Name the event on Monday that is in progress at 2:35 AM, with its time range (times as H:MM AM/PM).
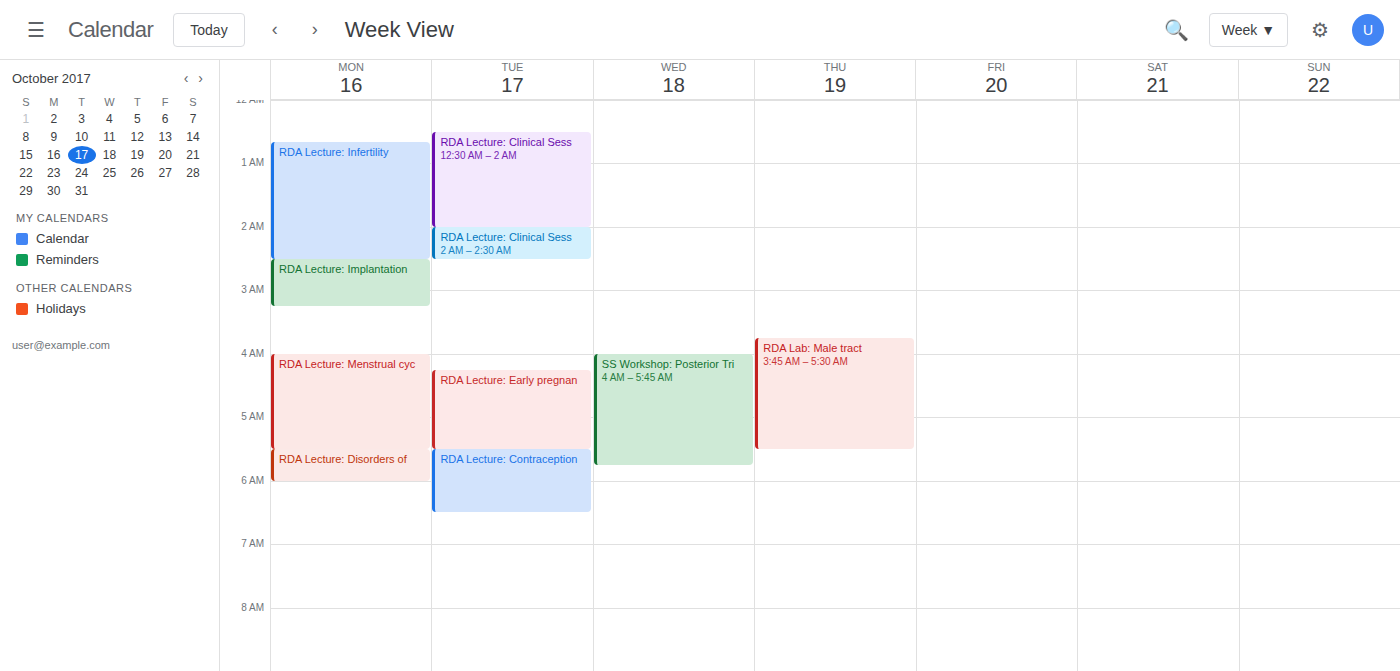
"RDA Lecture: Implantation", 2:30 AM to 3:15 AM